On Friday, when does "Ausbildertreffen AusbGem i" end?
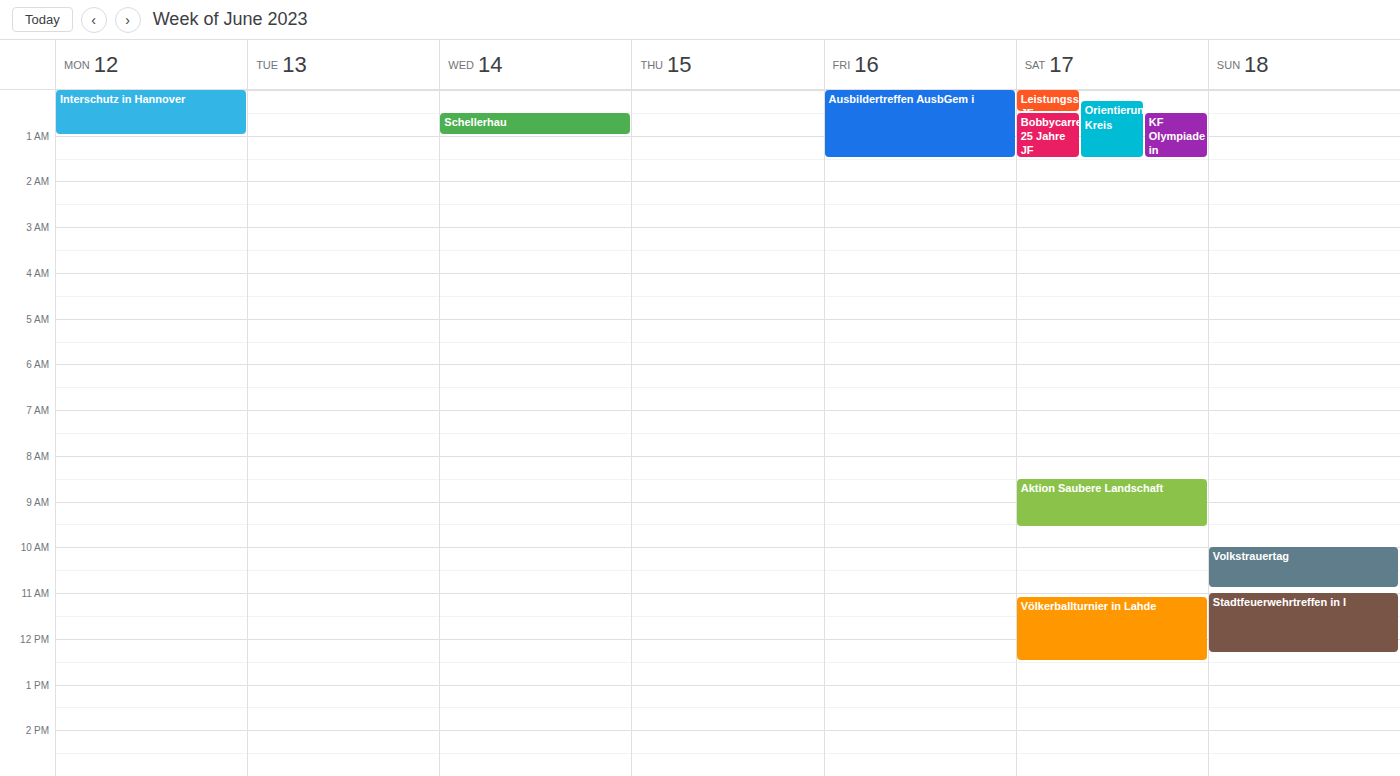
1:30 AM